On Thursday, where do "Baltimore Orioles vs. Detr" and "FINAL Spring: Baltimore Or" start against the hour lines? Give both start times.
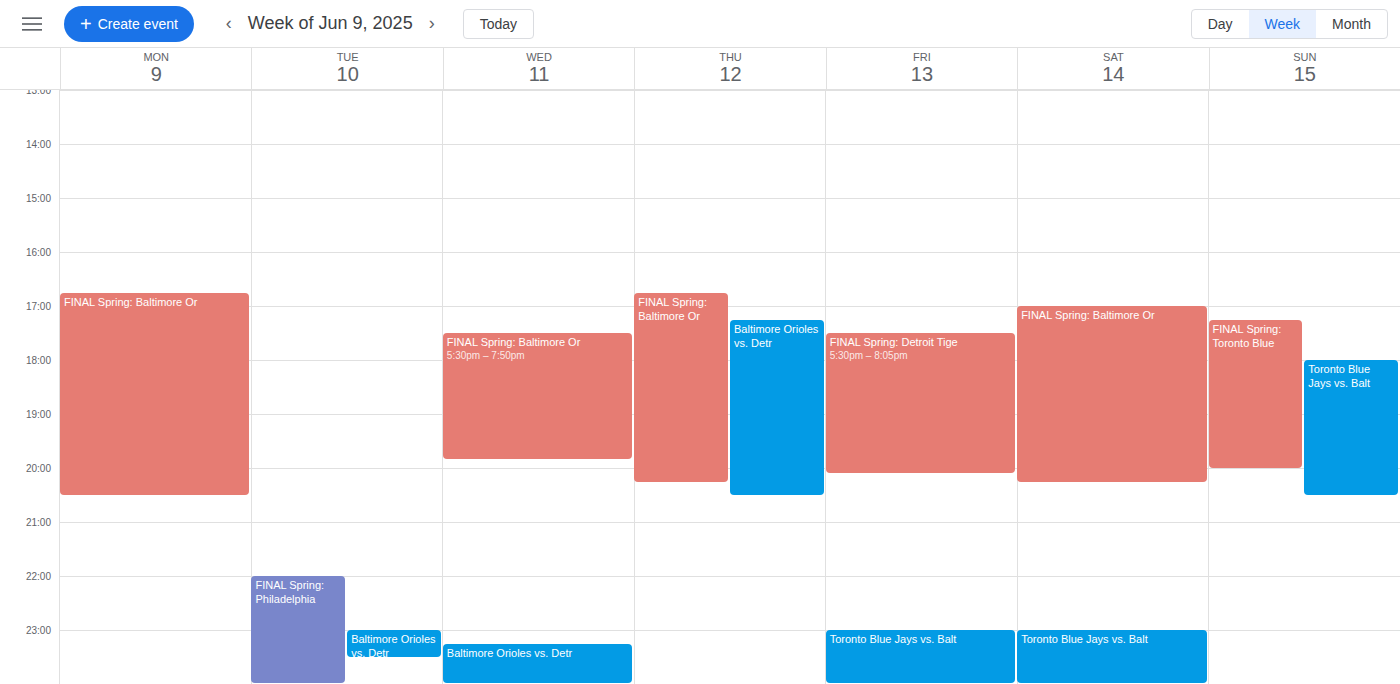
"Baltimore Orioles vs. Detr": 5:15 PM, neither: a quarter of the way from the 5 PM line to the 6 PM line. "FINAL Spring: Baltimore Or": 4:45 PM, neither: three quarters of the way from the 4 PM line to the 5 PM line.